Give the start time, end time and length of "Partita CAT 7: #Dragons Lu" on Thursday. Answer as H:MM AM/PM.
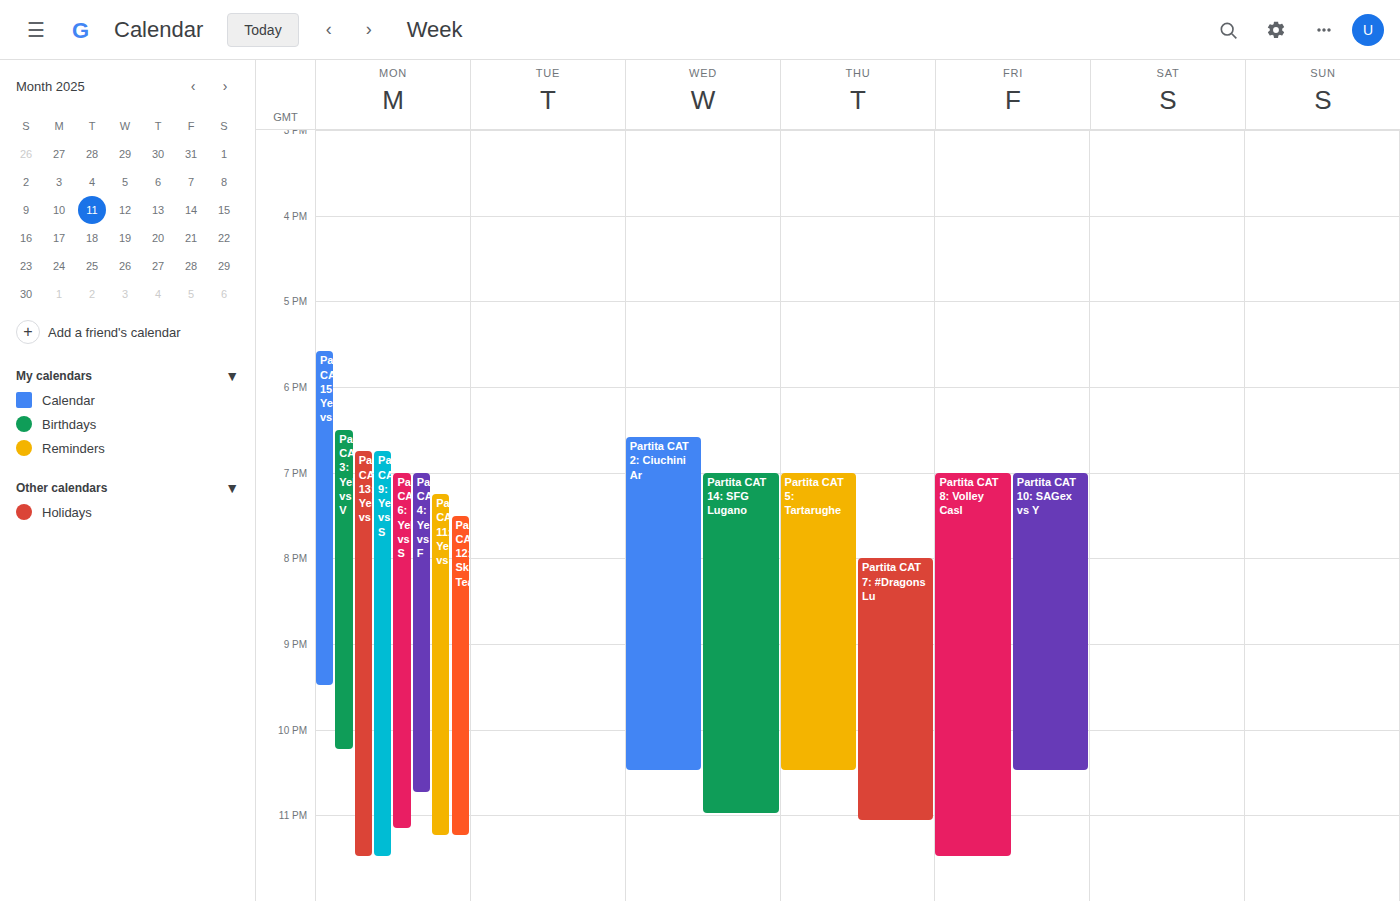
8:00 PM to 11:05 PM, 3 hours 5 minutes